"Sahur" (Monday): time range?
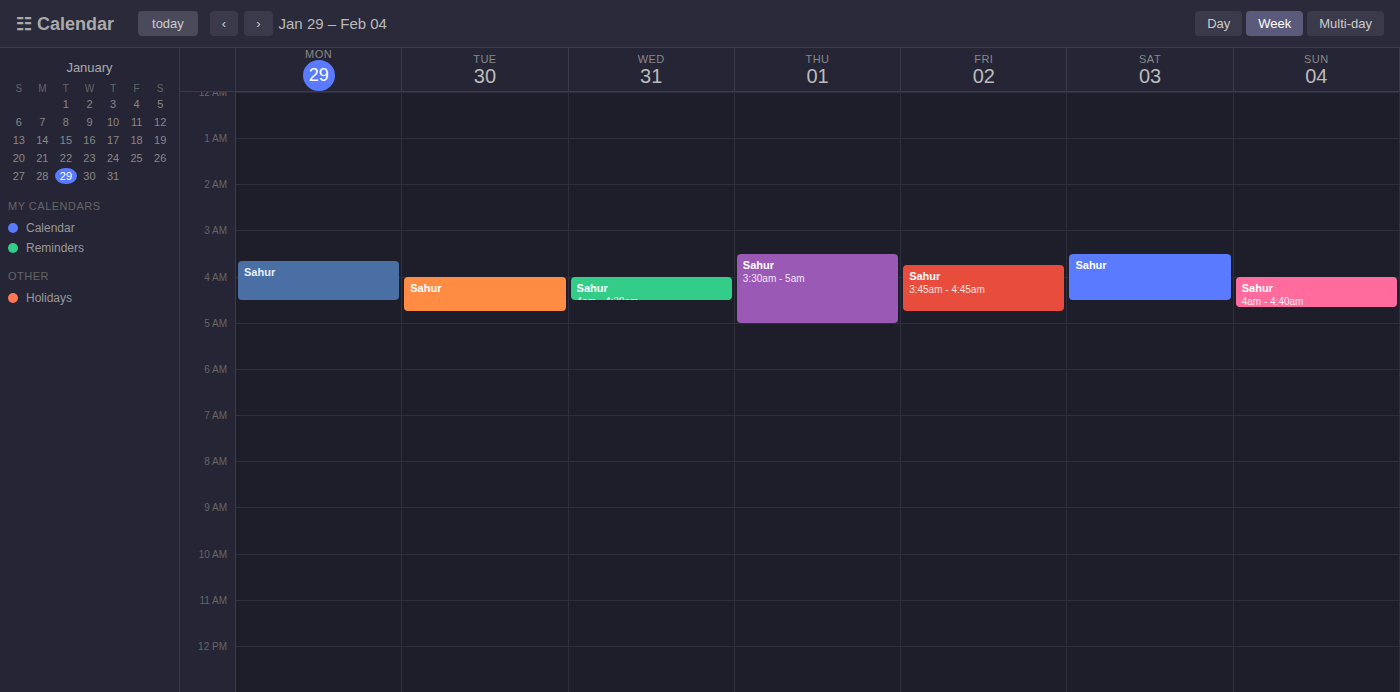
3:40 AM to 4:30 AM